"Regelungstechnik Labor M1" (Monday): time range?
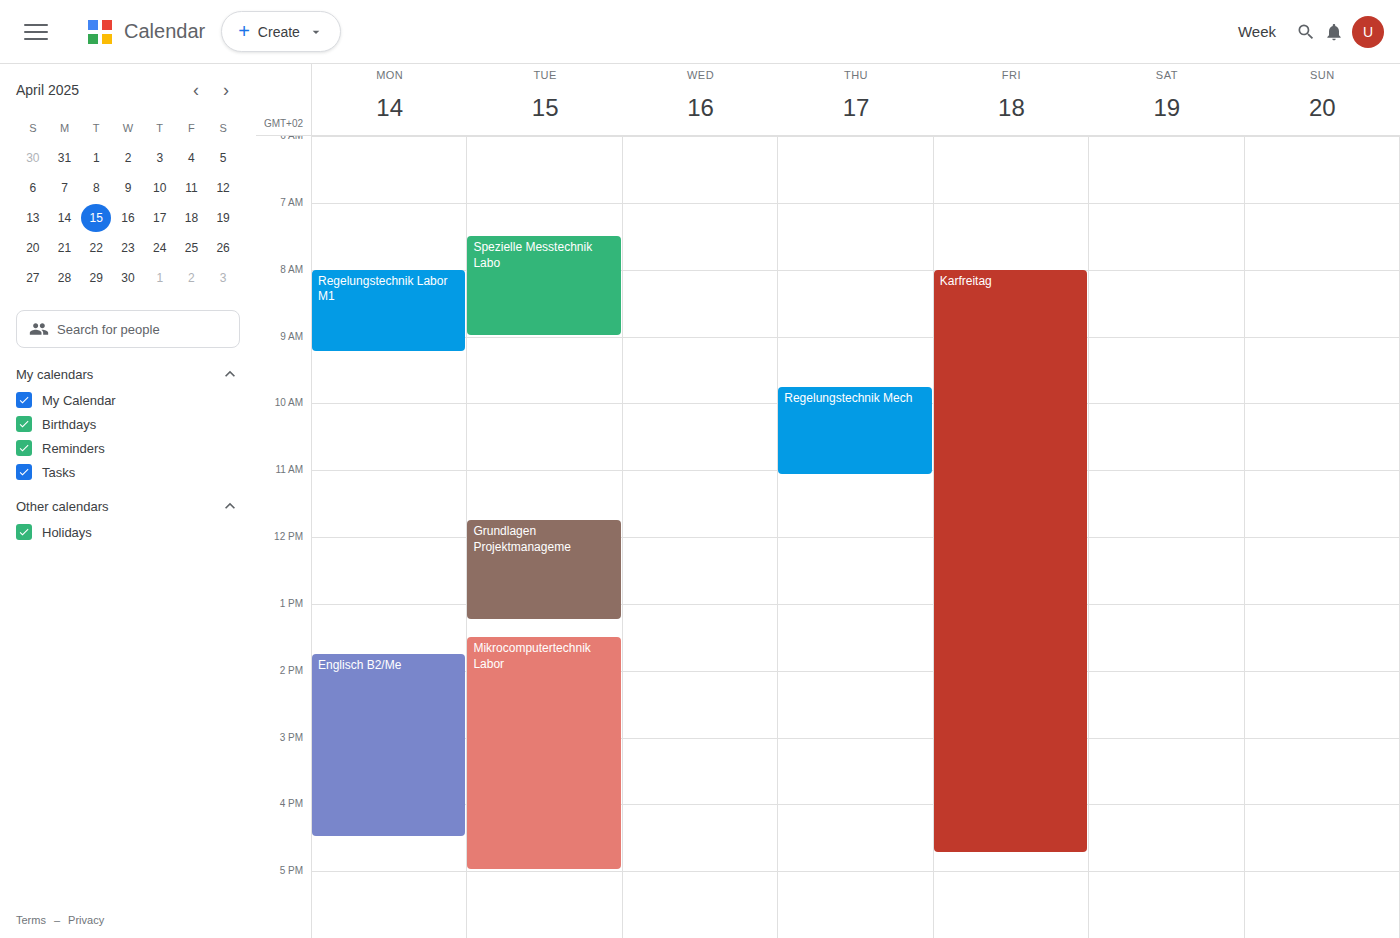
8:00 AM to 9:15 AM